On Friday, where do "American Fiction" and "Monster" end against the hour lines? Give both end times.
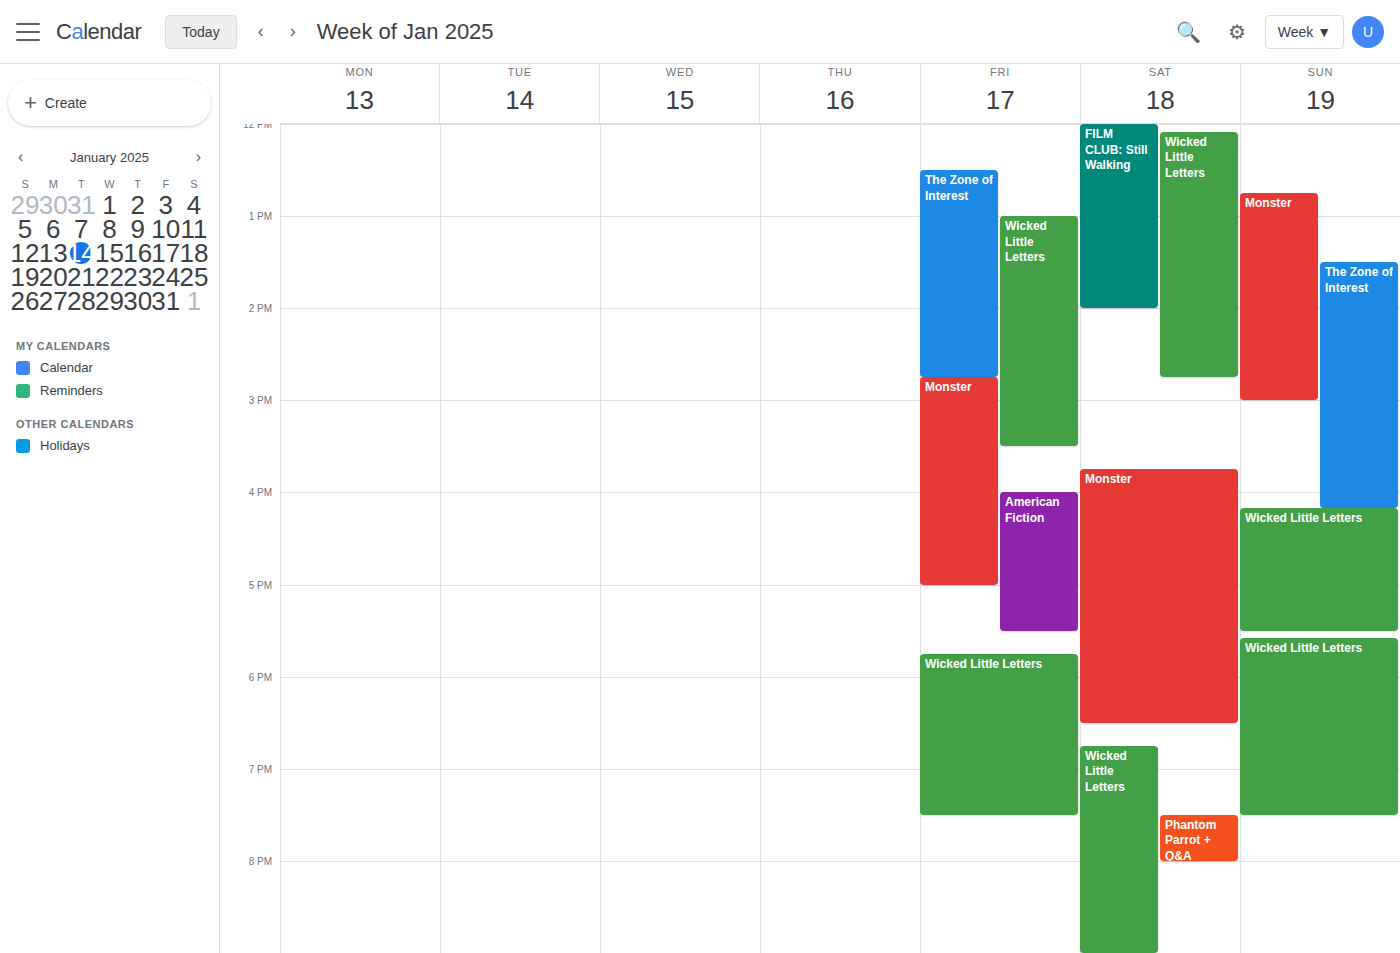
"American Fiction": 5:30 PM, halfway between the 5 PM and 6 PM lines. "Monster": 5:00 PM, exactly on the 5 PM line.